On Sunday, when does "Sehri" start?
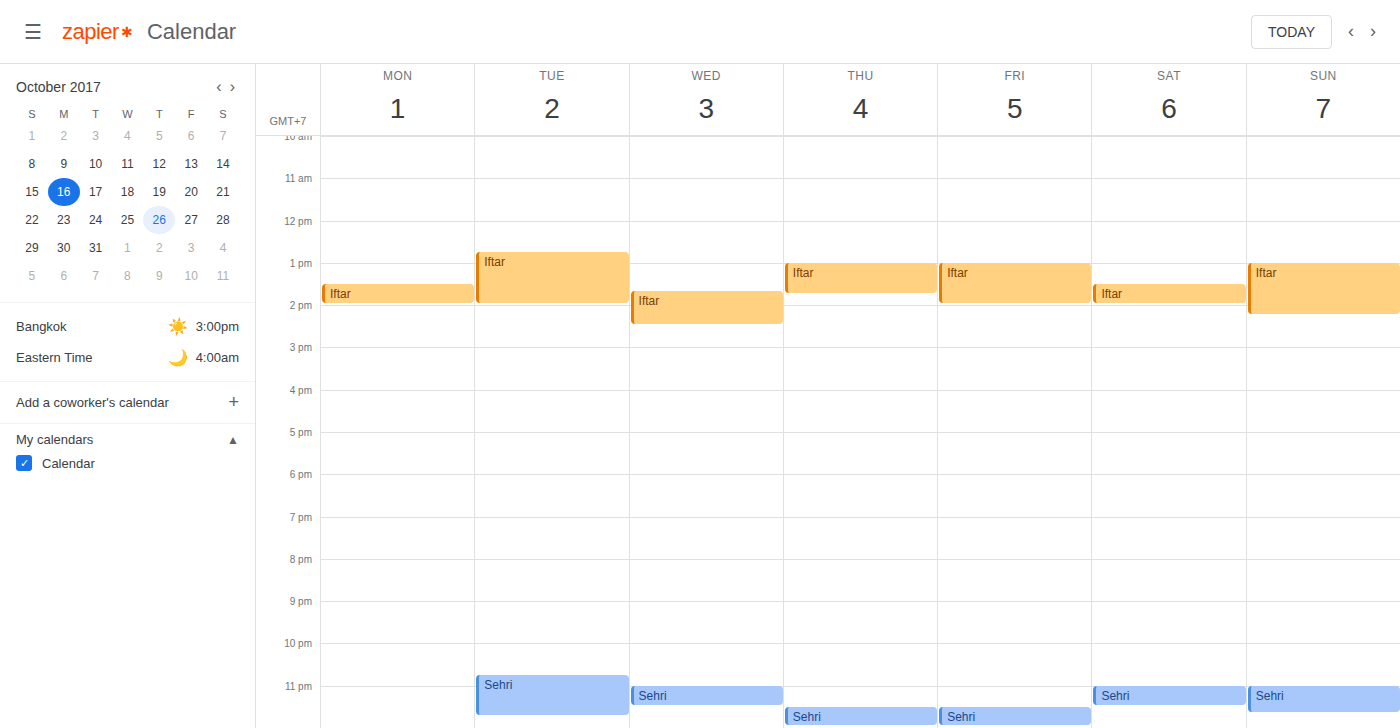
11:00 PM